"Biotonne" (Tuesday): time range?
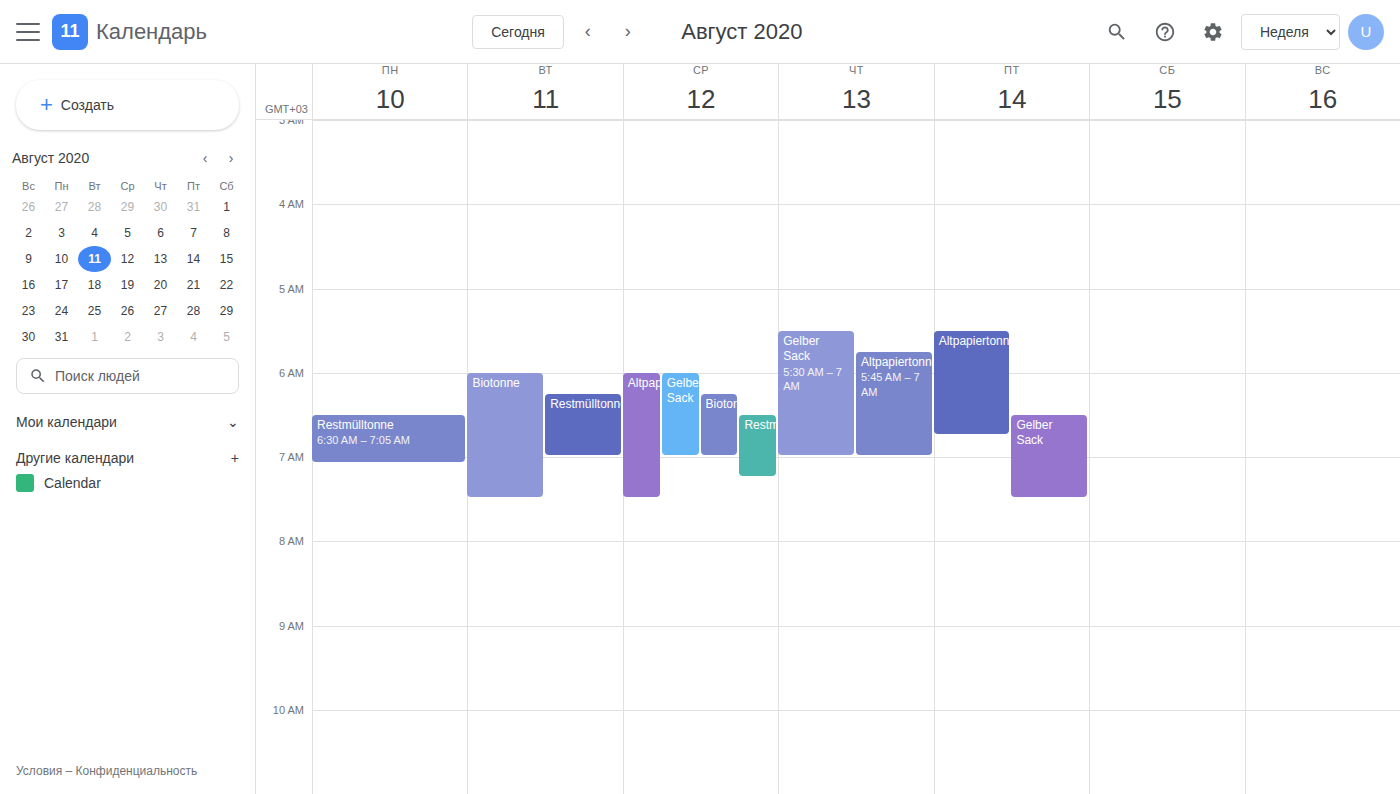
06:00 to 07:30